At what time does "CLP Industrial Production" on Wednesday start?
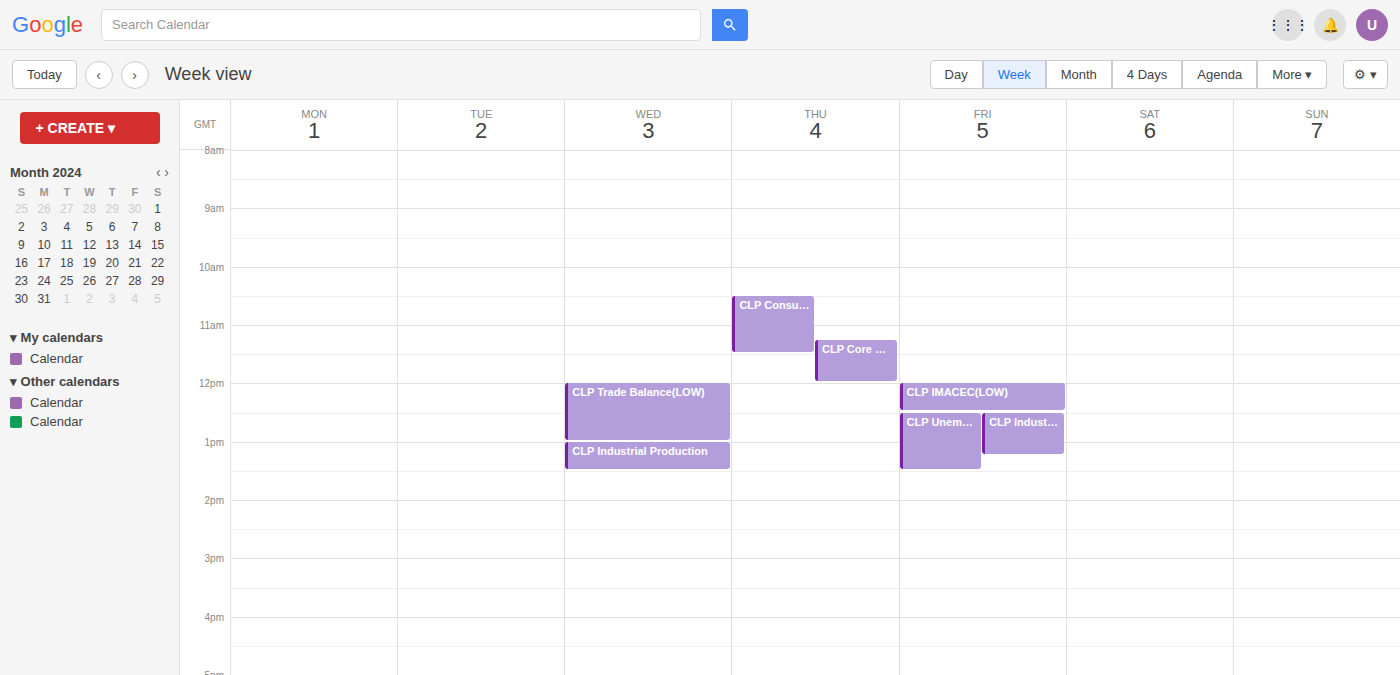
1:00 PM